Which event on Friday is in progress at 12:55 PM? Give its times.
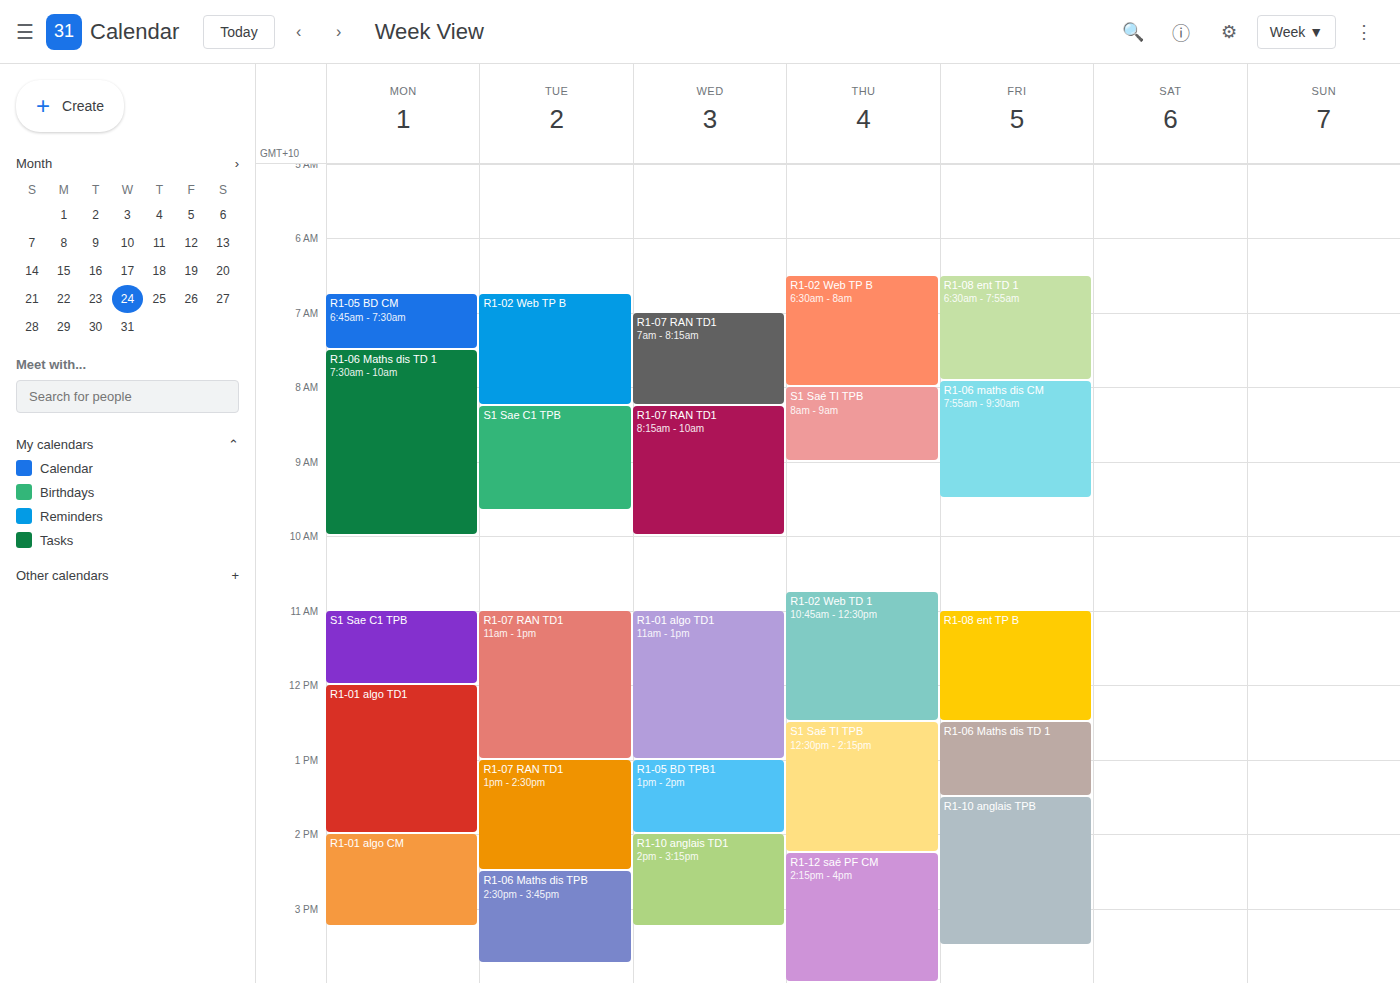
"R1-06 Maths dis TD 1", 12:30 PM to 1:30 PM